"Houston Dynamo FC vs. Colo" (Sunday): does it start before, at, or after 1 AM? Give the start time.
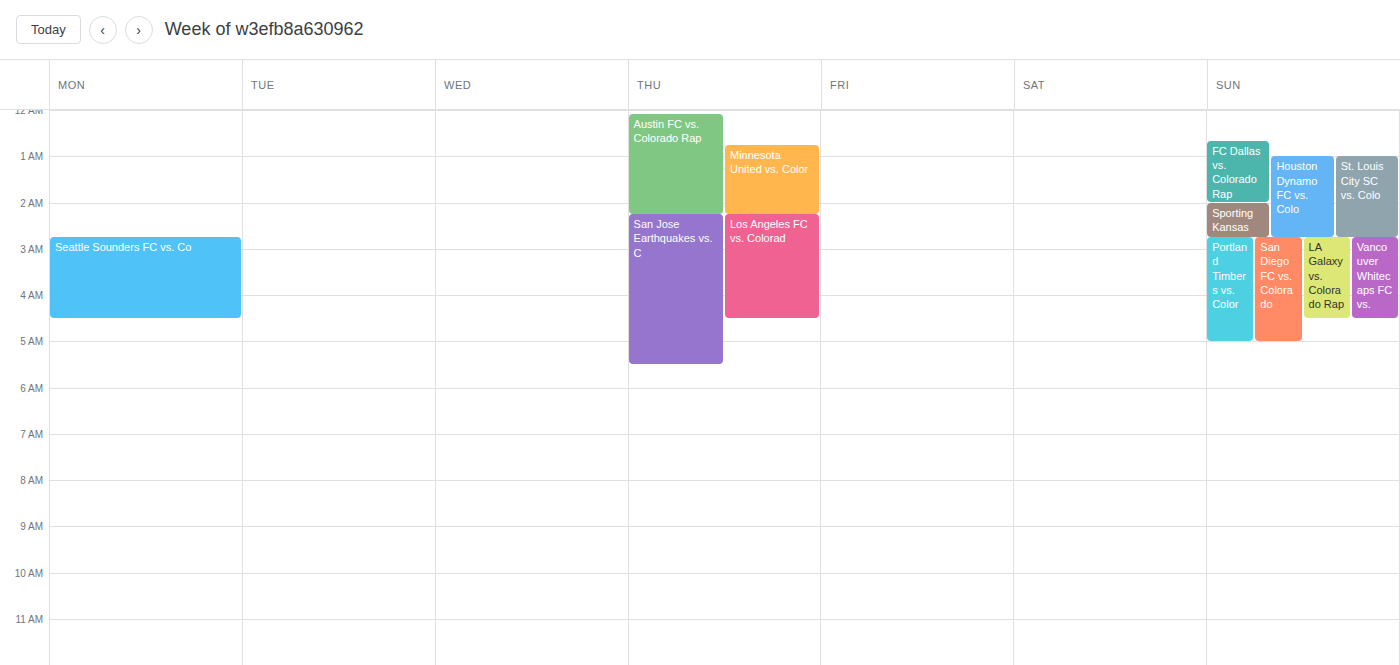
1:00 AM -- exactly at 1 AM, on the 1 AM line.